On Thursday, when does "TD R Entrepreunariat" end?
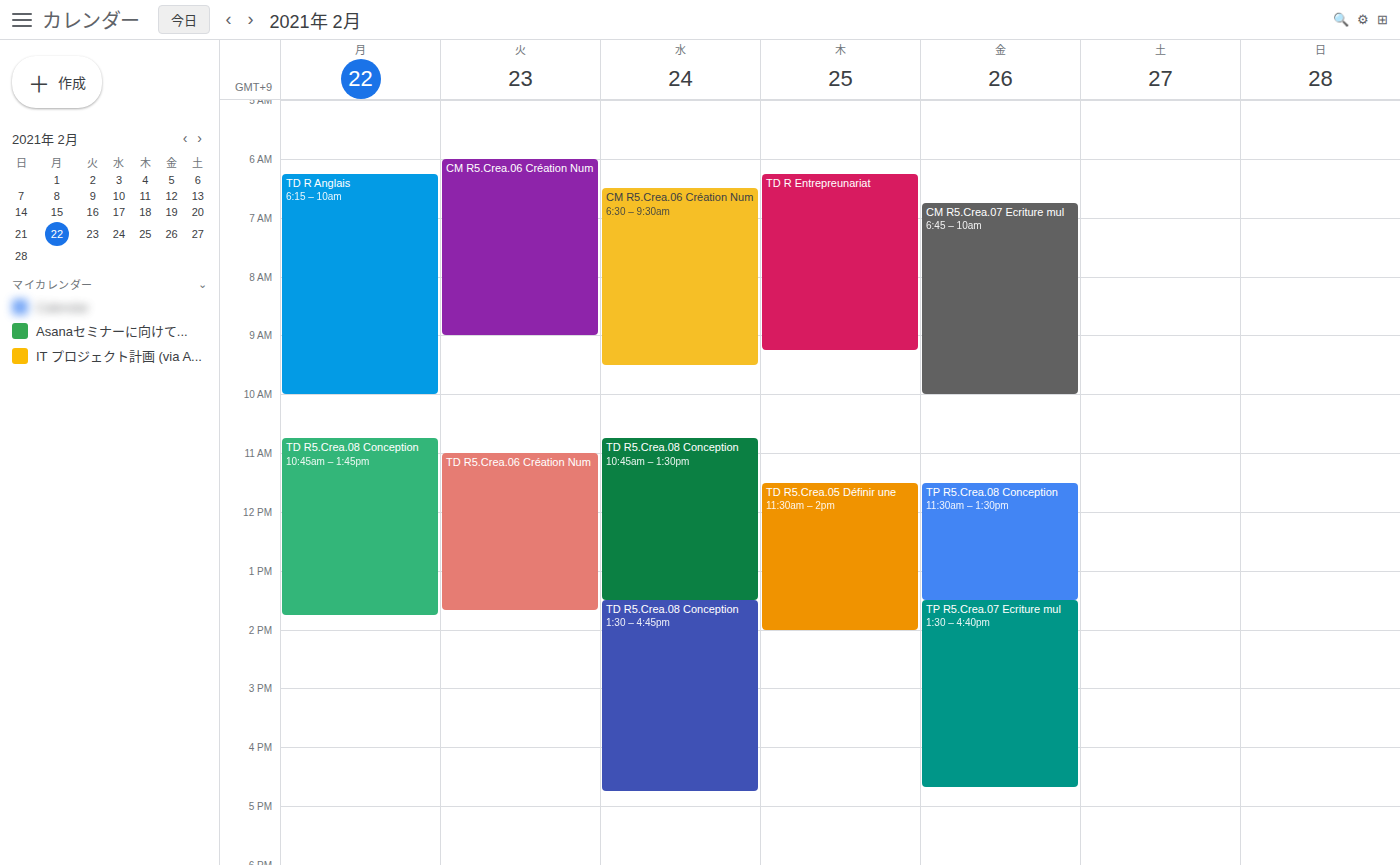
09:15